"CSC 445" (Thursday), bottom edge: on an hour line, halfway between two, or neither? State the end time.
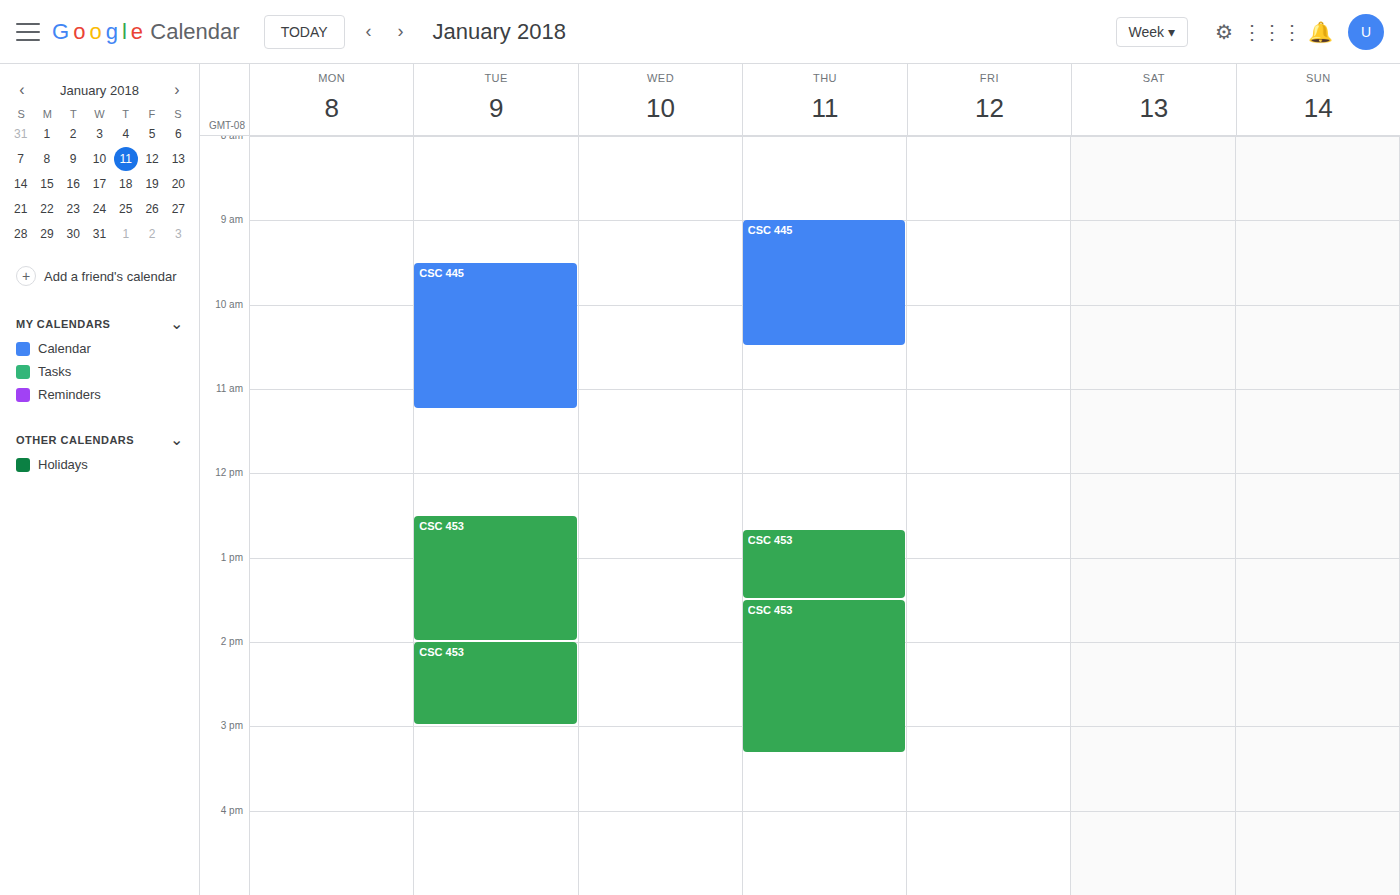
10:30 AM -- halfway between the 10 AM and 11 AM lines.